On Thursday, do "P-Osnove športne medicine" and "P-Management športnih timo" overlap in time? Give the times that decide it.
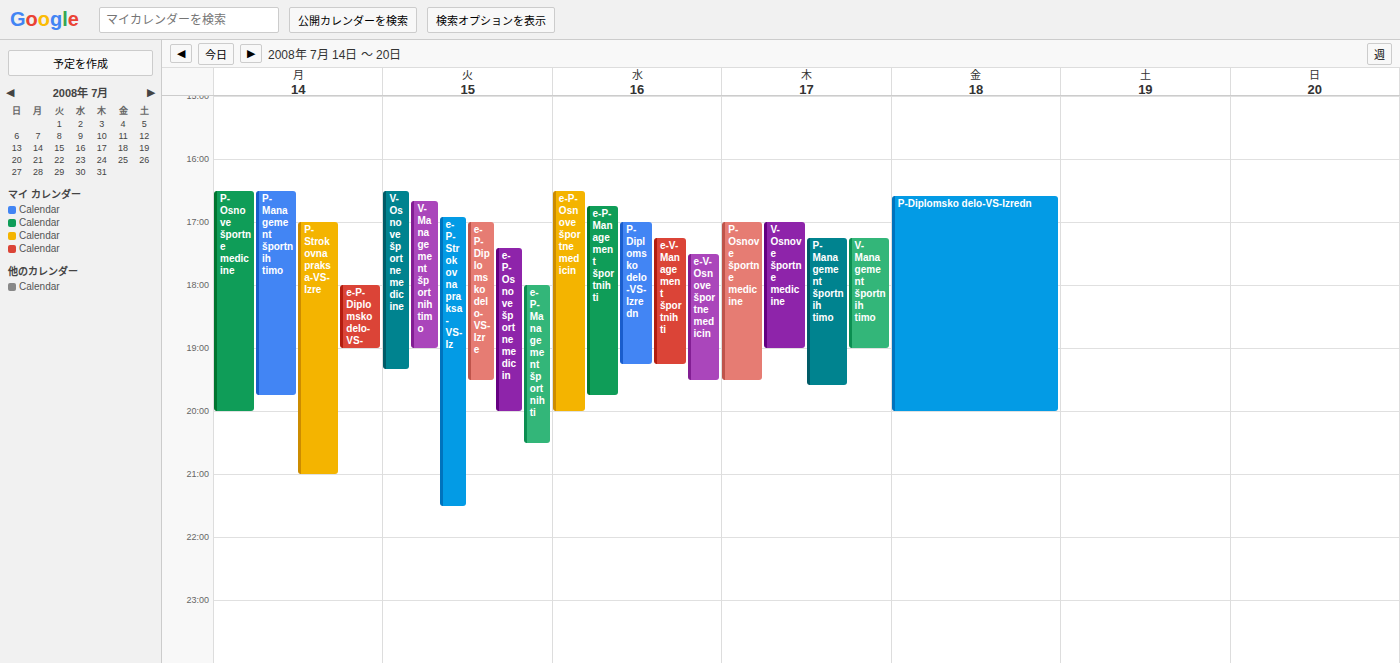
"P-Management športnih timo" starts at 5:15 PM, before "P-Osnove športne medicine" ends at 7:30 PM -- they overlap.